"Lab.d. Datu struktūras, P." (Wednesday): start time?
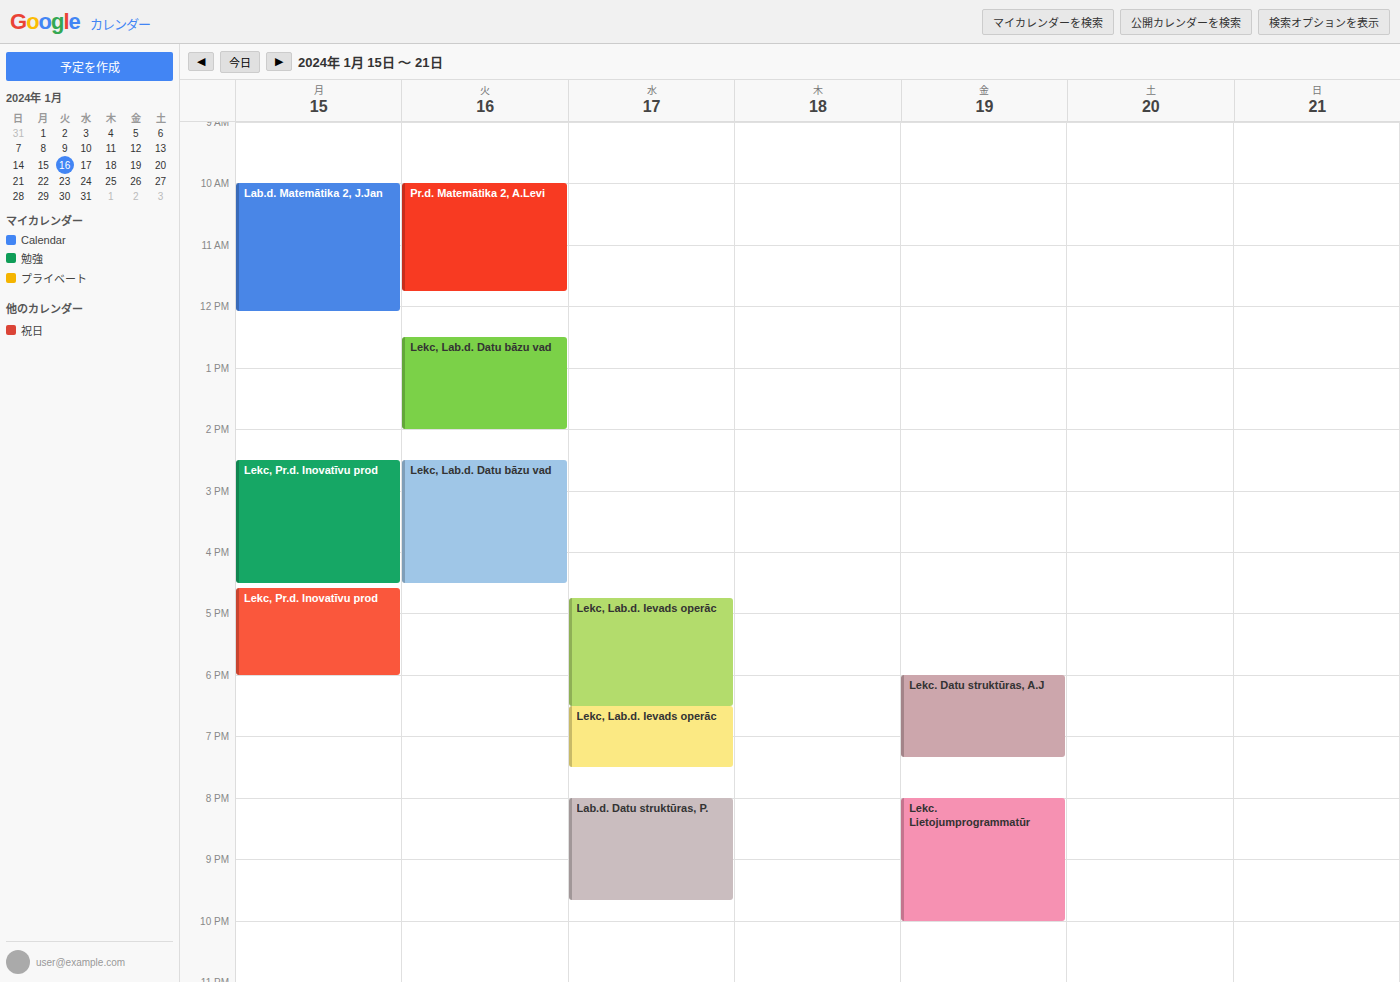
8:00 PM